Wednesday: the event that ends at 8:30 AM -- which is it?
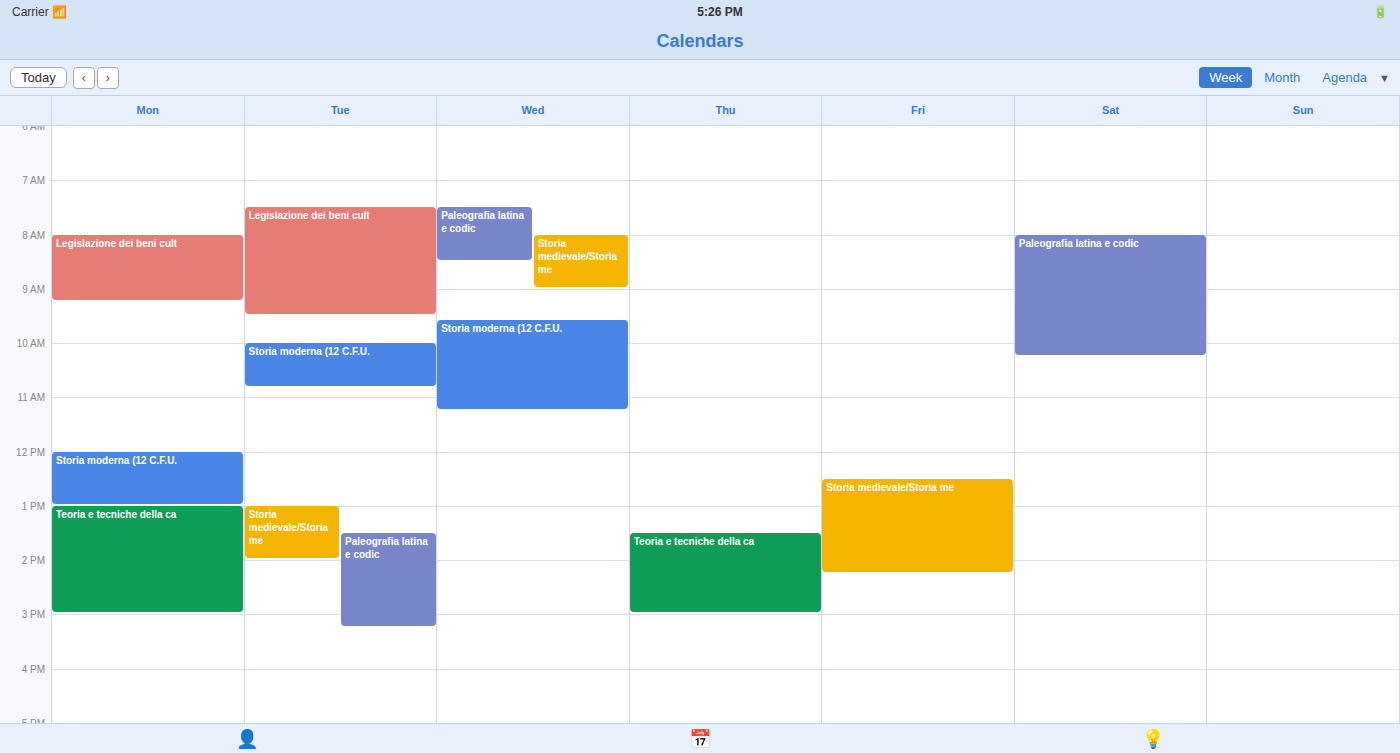
"Paleografia latina e codic"